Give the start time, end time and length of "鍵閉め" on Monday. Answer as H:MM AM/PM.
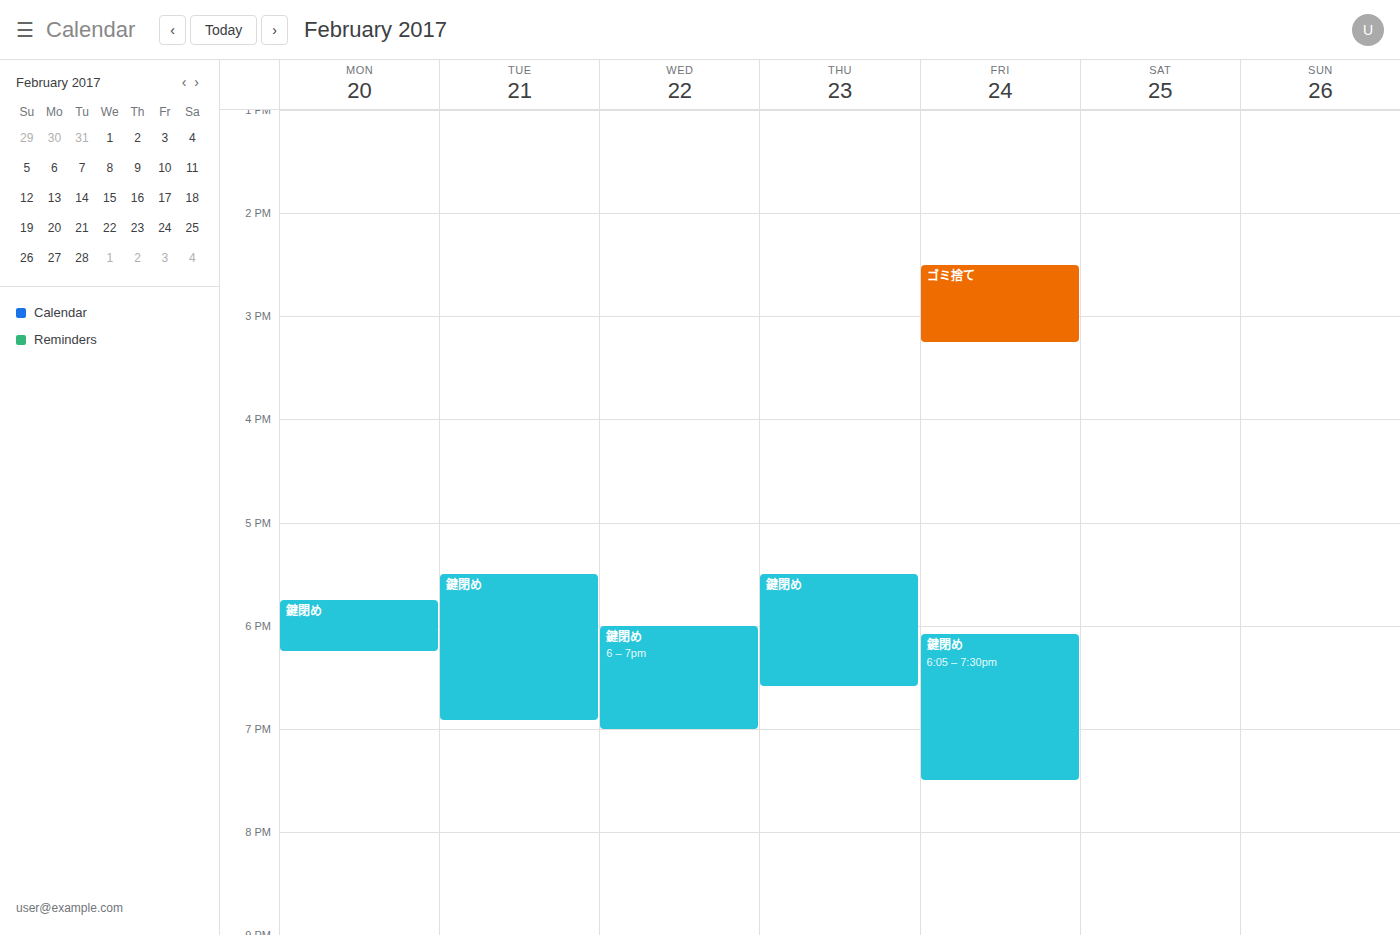
5:45 PM to 6:15 PM, 30 minutes